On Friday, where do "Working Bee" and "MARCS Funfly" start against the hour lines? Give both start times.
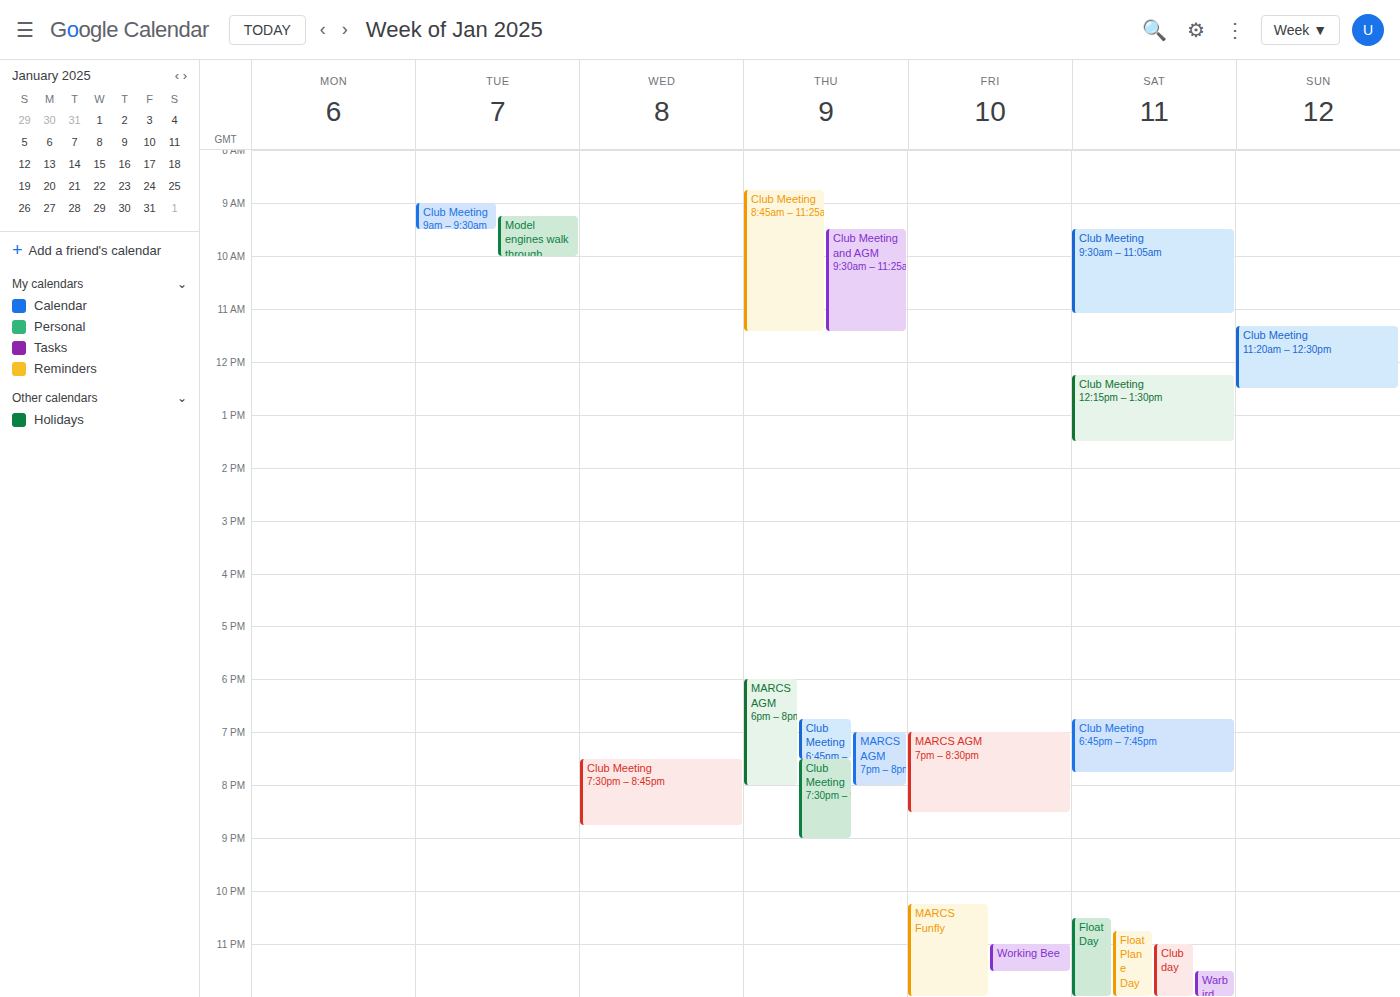
"Working Bee": 11:00 PM, exactly on the 11 PM line. "MARCS Funfly": 10:15 PM, neither: a quarter of the way from the 10 PM line to the 11 PM line.